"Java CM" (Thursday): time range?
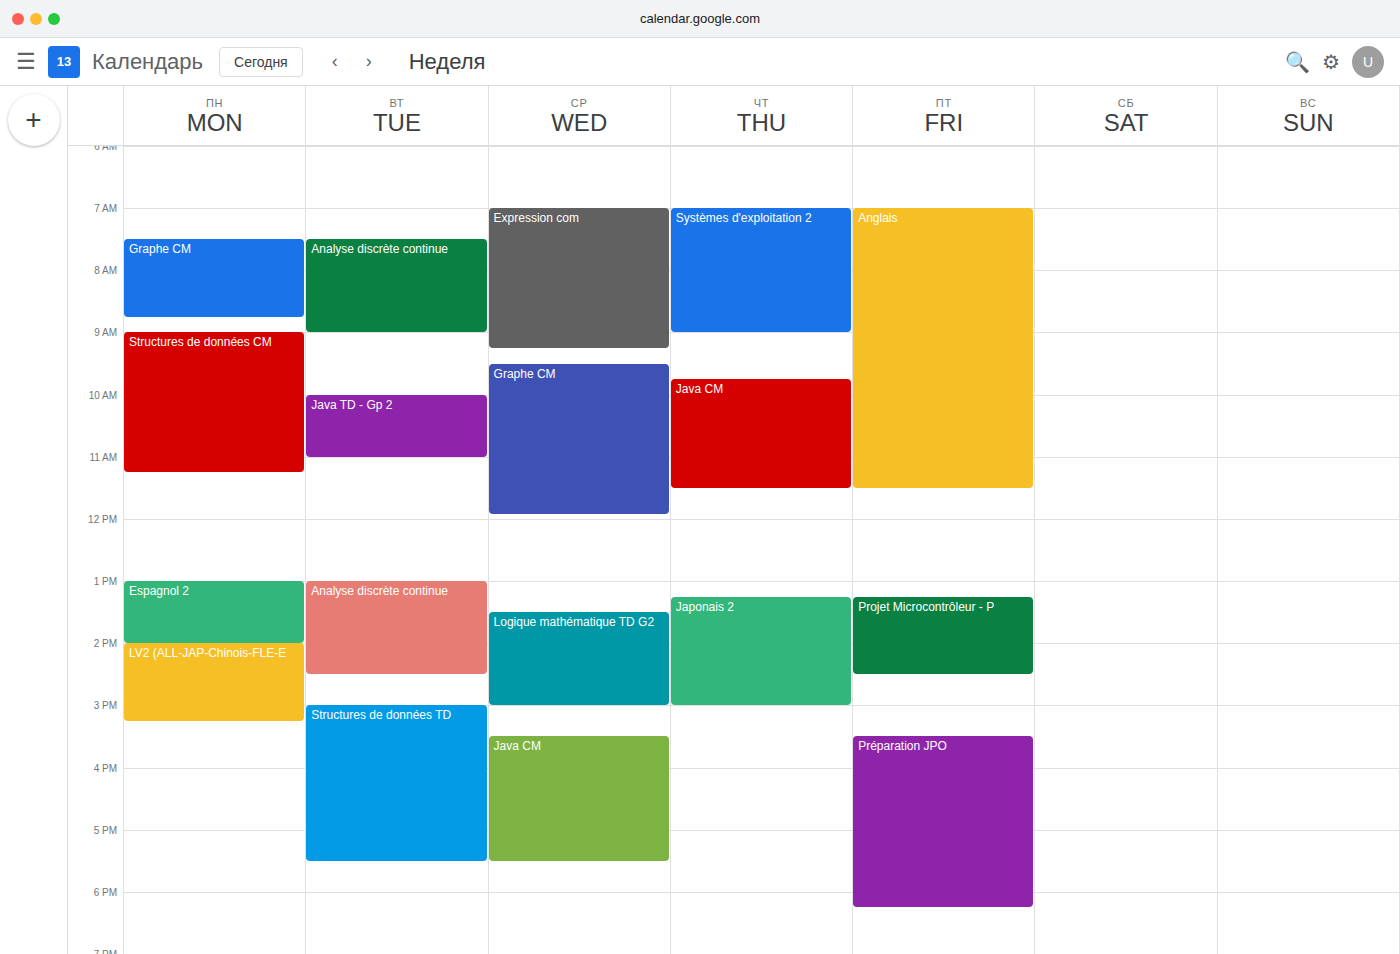
9:45 AM to 11:30 AM